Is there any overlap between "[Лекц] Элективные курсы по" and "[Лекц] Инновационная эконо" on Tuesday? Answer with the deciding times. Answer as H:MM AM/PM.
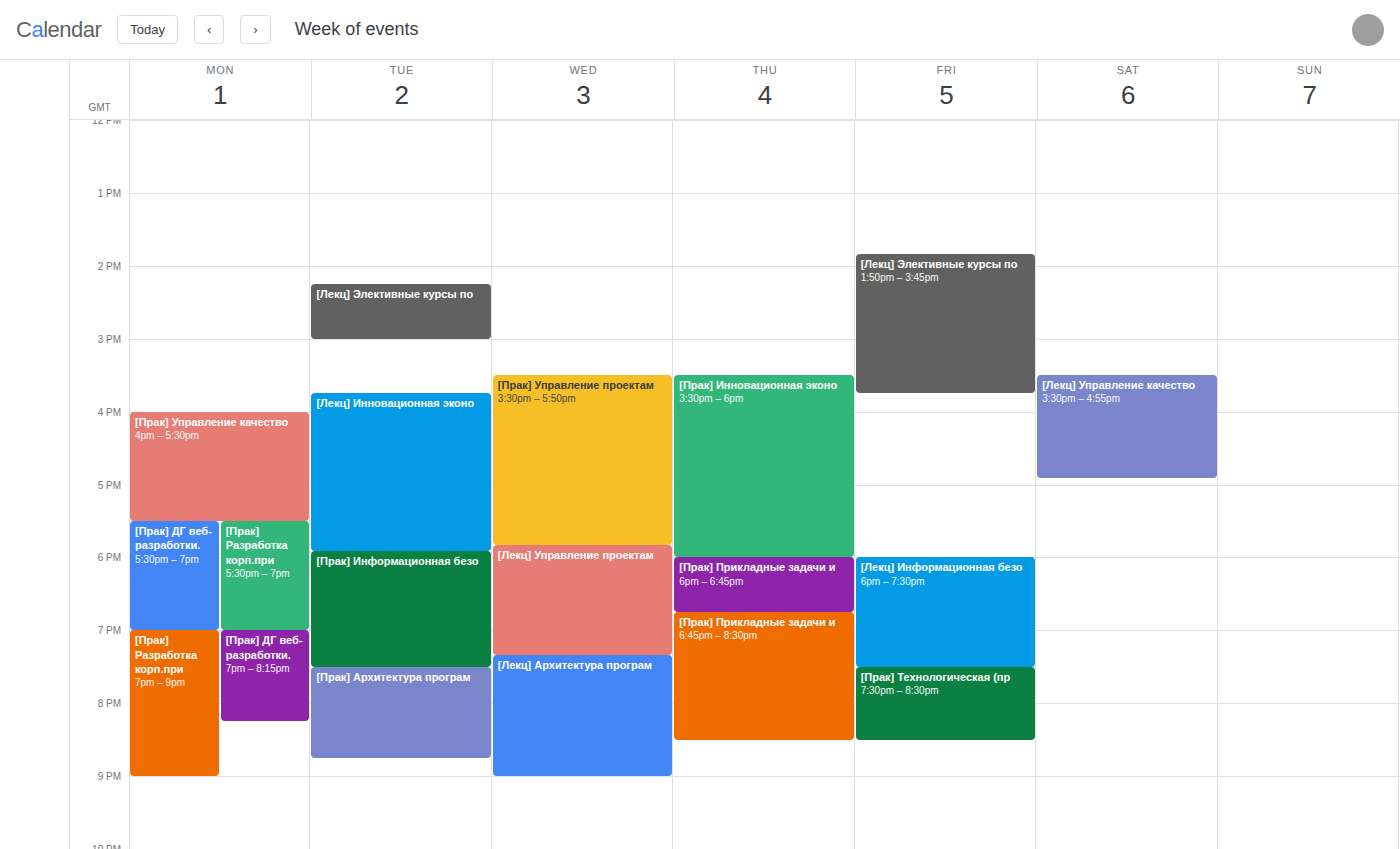
"[Лекц] Элективные курсы по" ends at 3:00 PM and "[Лекц] Инновационная эконо" starts at 3:45 PM -- no overlap.